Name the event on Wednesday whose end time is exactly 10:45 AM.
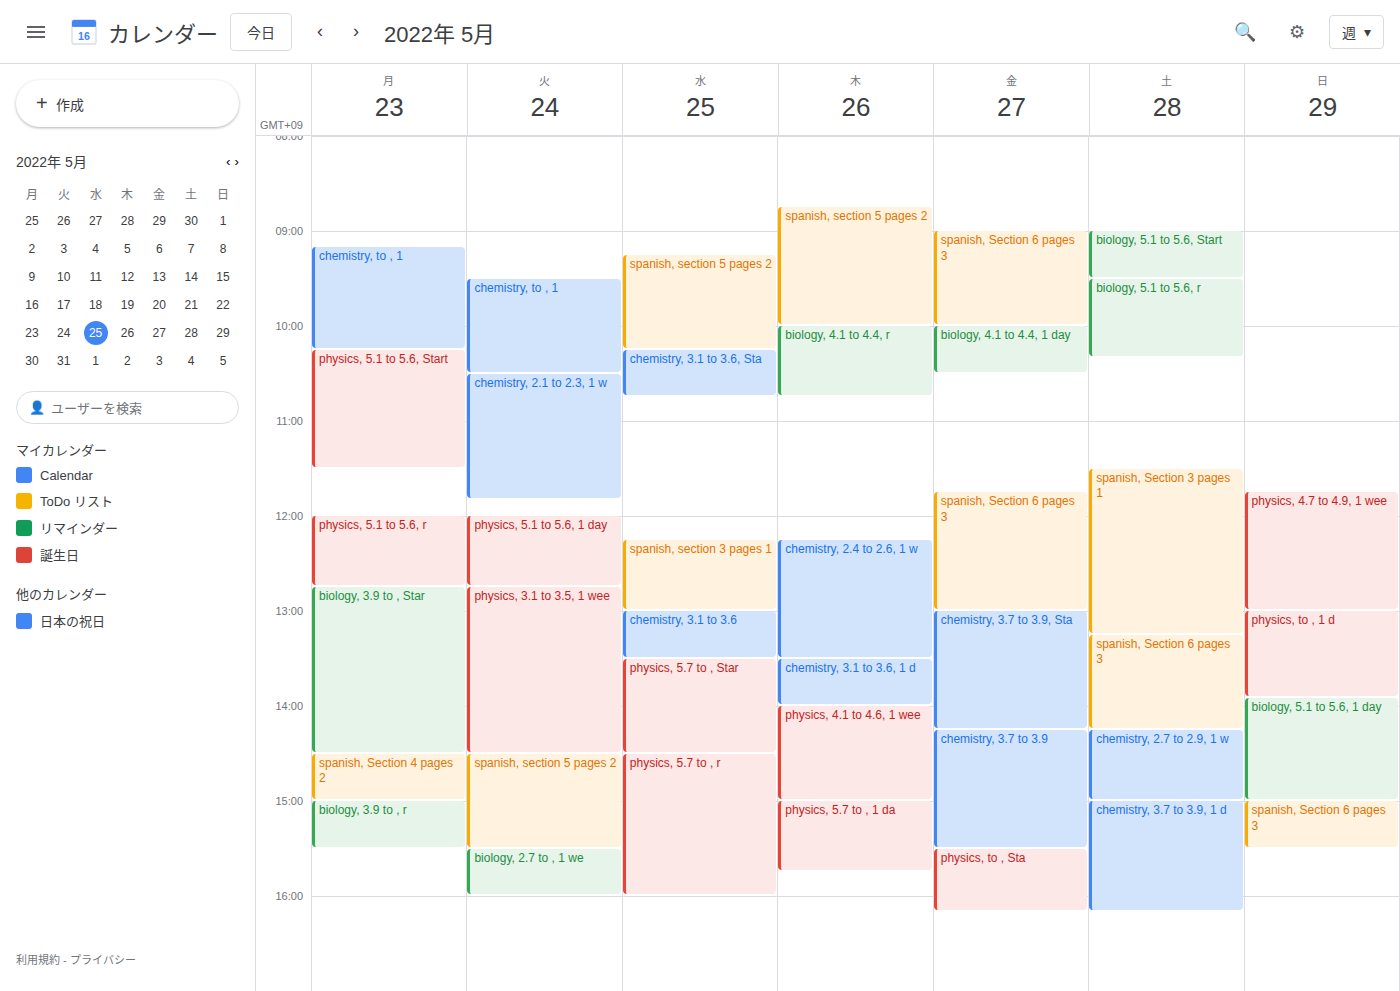
"chemistry, 3.1 to 3.6, Sta"